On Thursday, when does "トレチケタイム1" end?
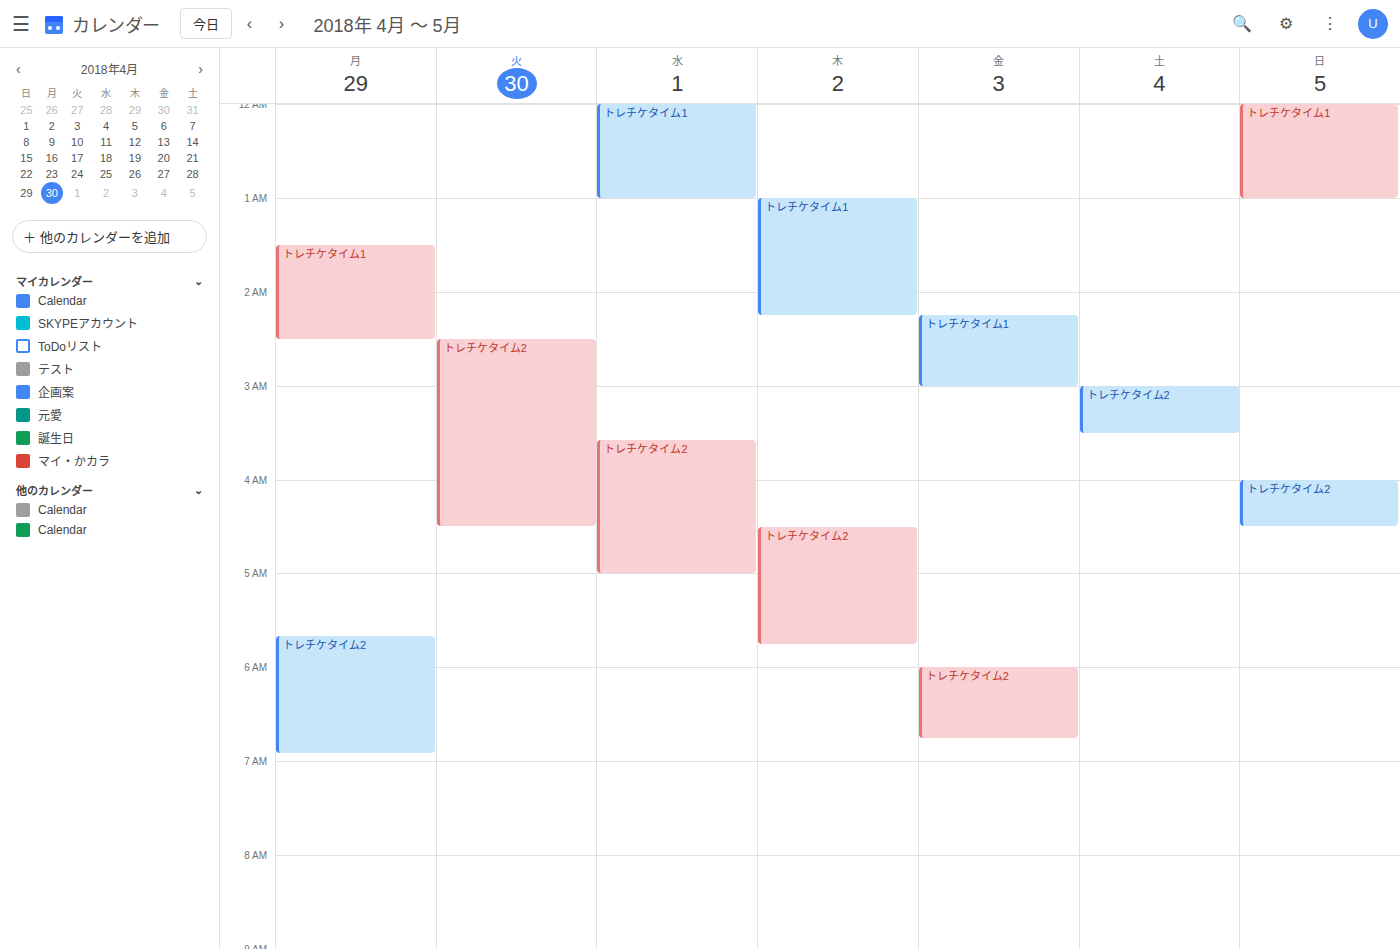
02:15